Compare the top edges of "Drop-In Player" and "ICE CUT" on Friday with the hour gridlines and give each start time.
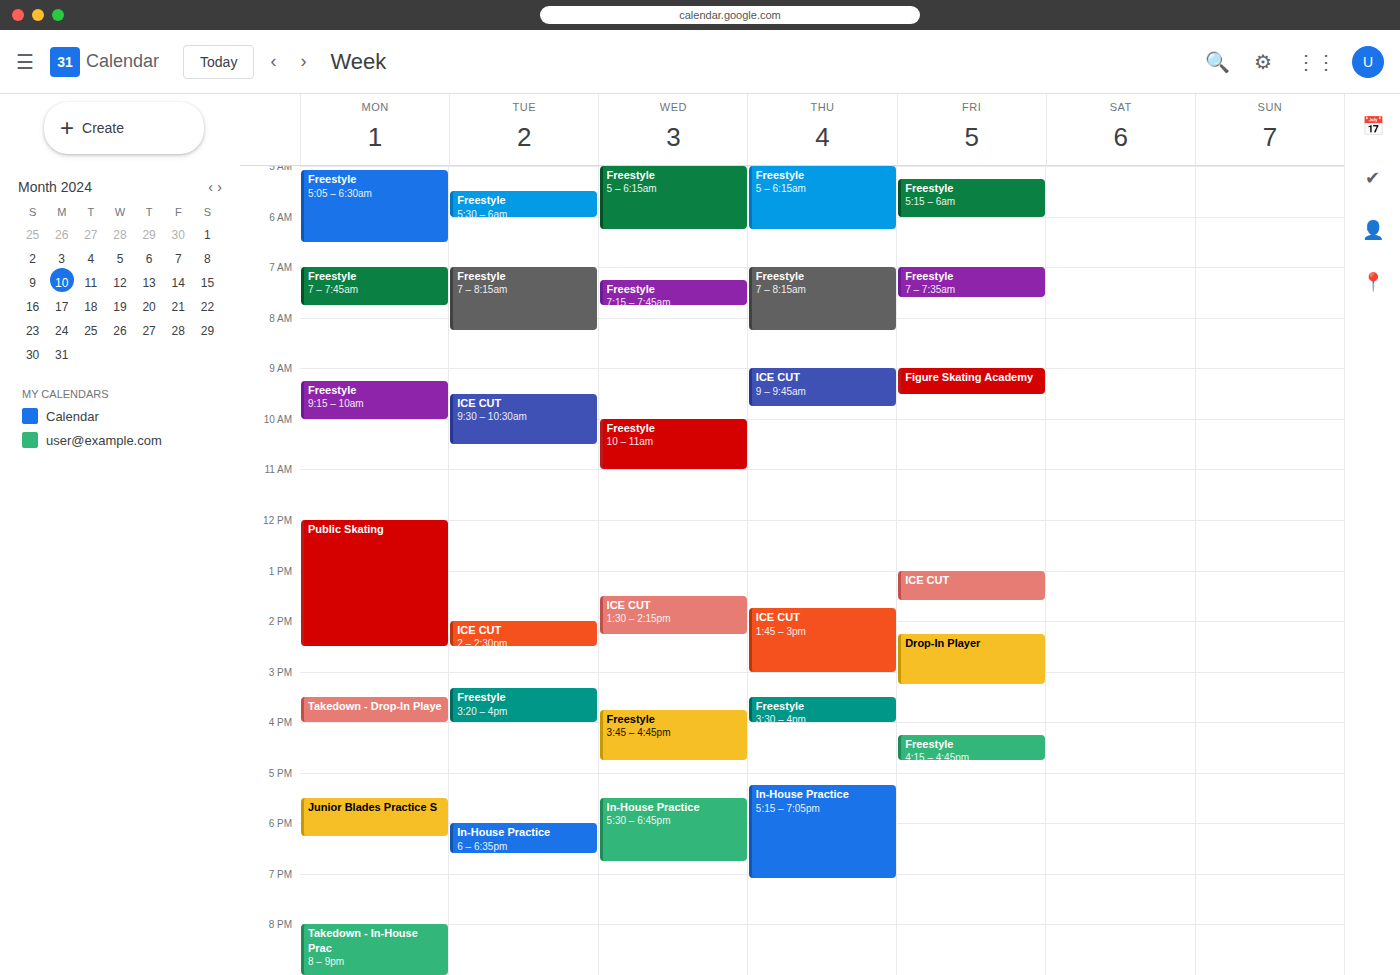
"Drop-In Player": 2:15 PM, neither: a quarter of the way from the 2 PM line to the 3 PM line. "ICE CUT": 1:00 PM, exactly on the 1 PM line.